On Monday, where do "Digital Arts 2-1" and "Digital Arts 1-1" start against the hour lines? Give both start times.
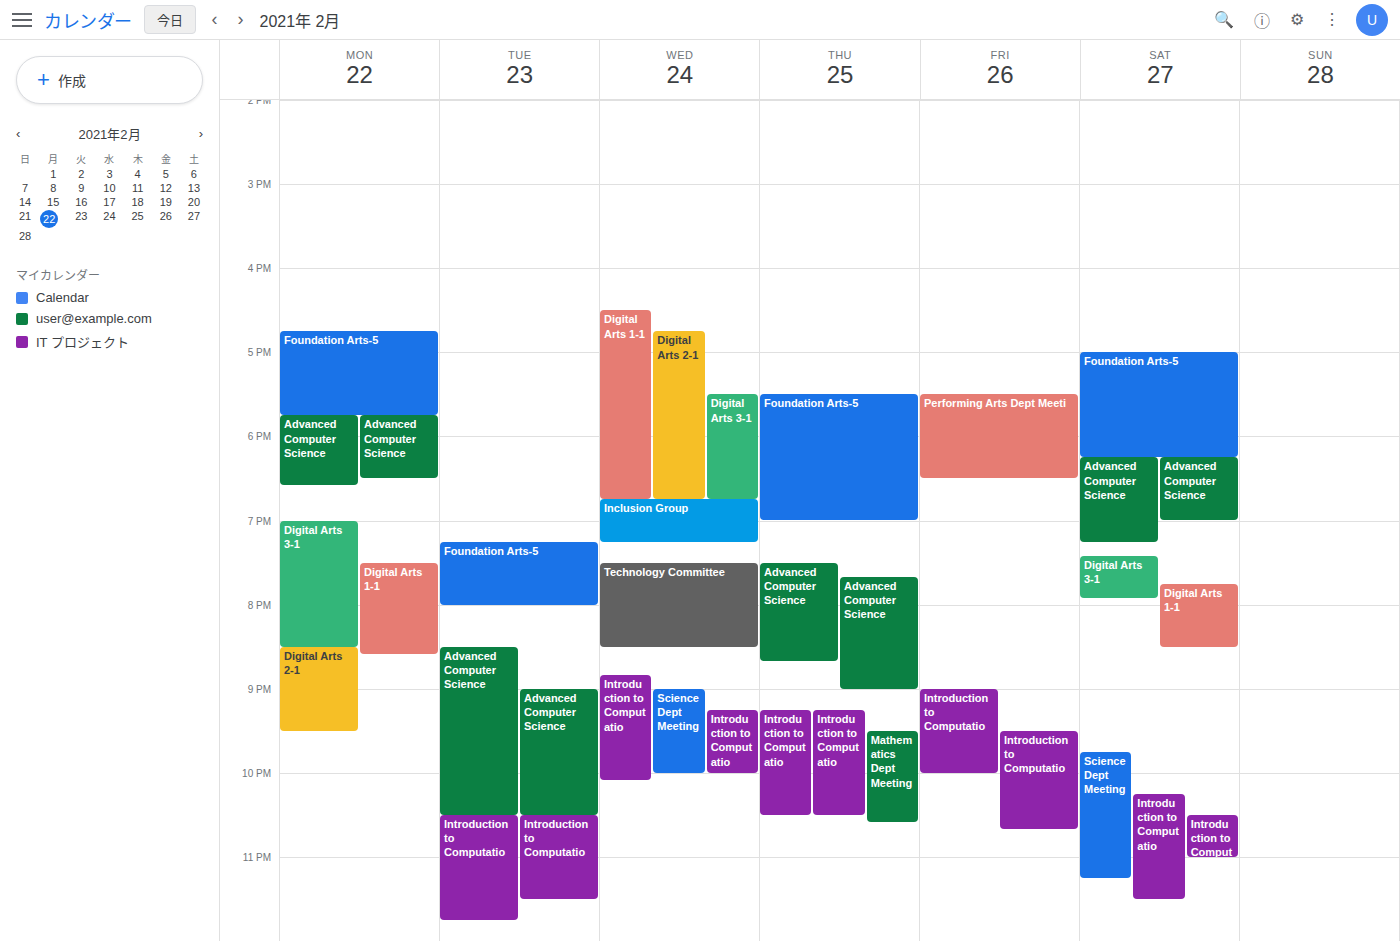
"Digital Arts 2-1": 8:30 PM, halfway between the 8 PM and 9 PM lines. "Digital Arts 1-1": 7:30 PM, halfway between the 7 PM and 8 PM lines.